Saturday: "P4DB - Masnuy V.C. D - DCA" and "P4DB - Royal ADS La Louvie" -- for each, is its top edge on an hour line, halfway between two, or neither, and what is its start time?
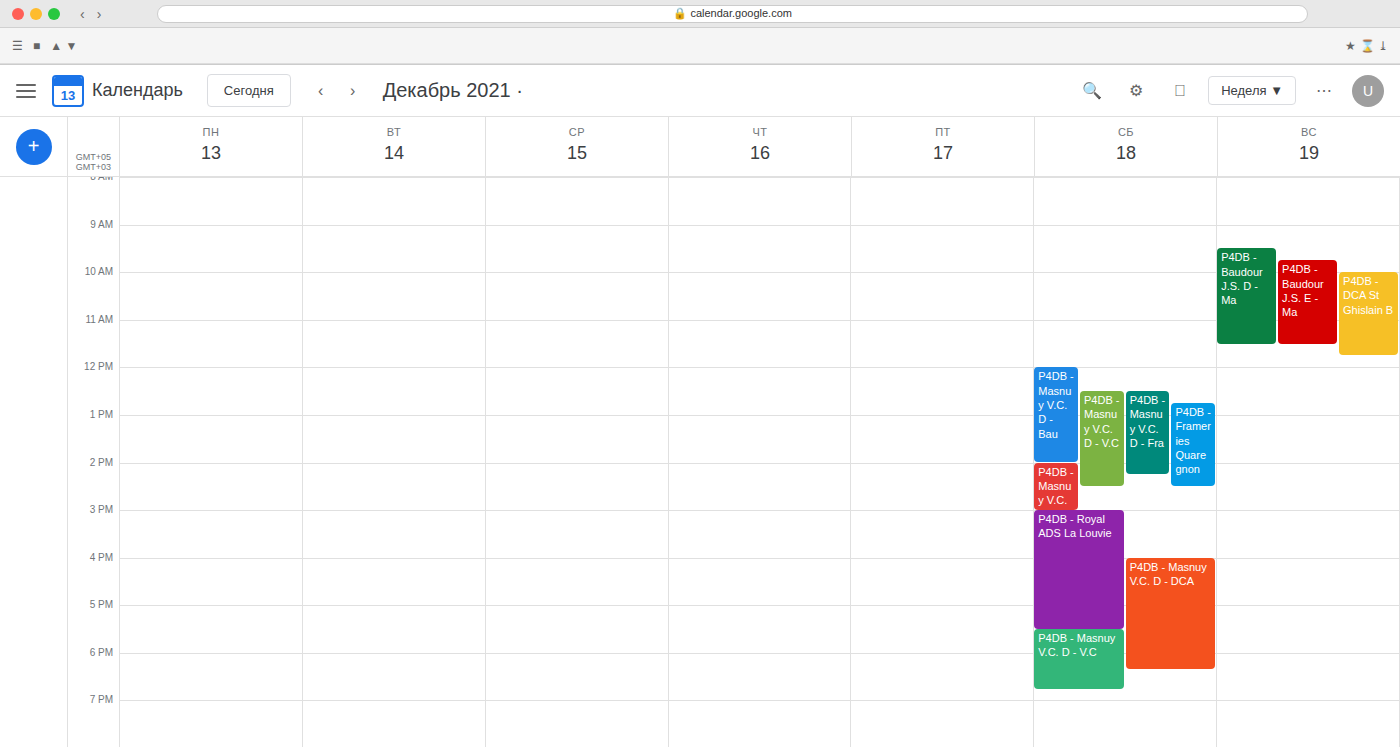
"P4DB - Masnuy V.C. D - DCA": 4:00 PM, exactly on the 4 PM line. "P4DB - Royal ADS La Louvie": 3:00 PM, exactly on the 3 PM line.